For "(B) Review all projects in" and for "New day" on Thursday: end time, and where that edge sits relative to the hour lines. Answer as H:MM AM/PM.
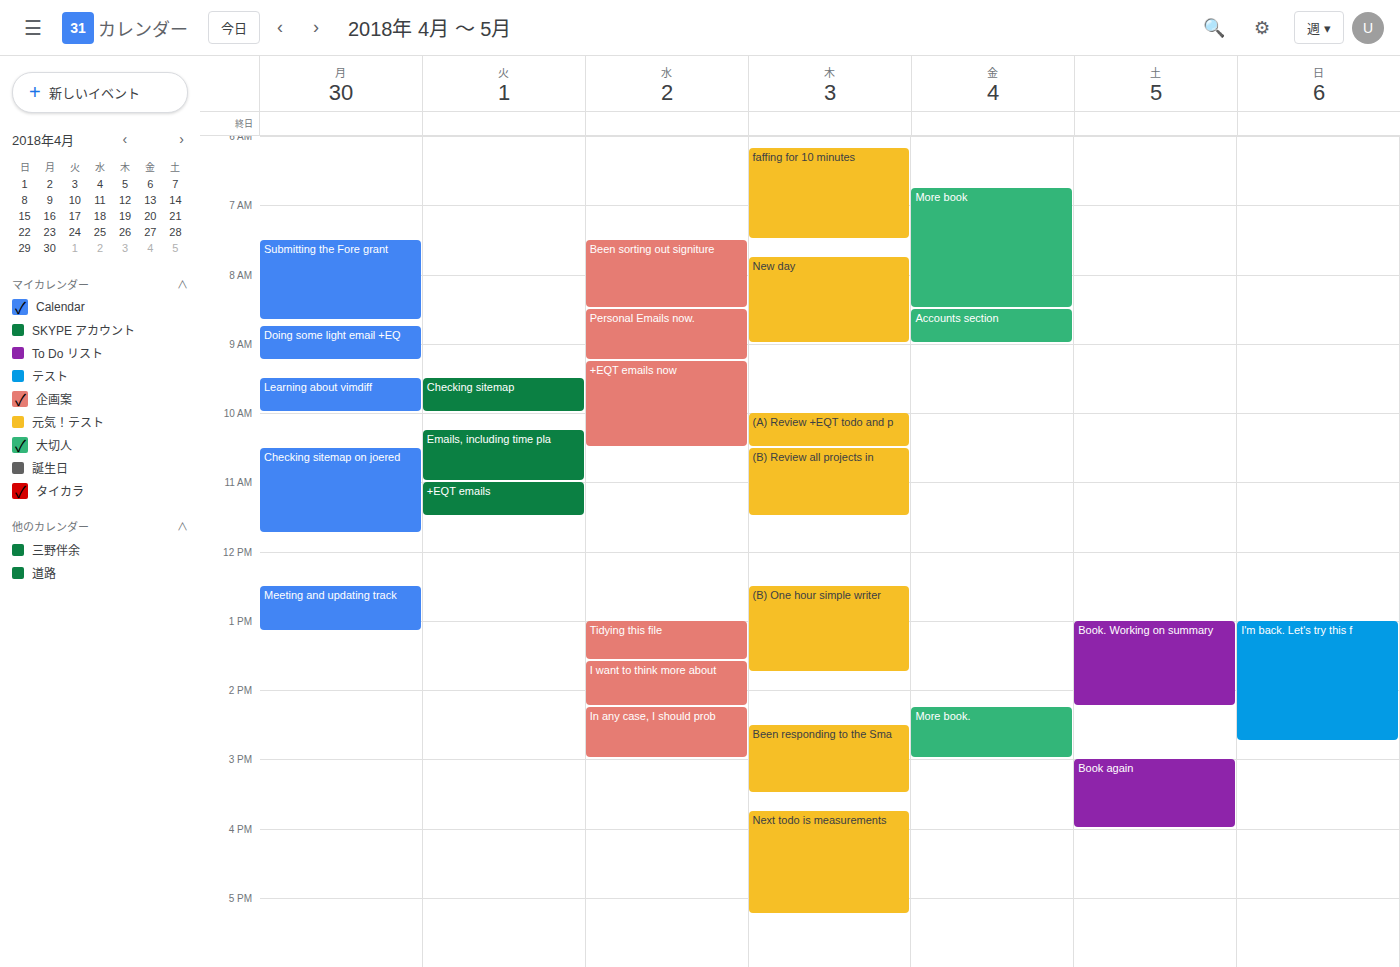
"(B) Review all projects in": 11:30 AM, halfway between the 11 AM and 12 PM lines. "New day": 9:00 AM, exactly on the 9 AM line.